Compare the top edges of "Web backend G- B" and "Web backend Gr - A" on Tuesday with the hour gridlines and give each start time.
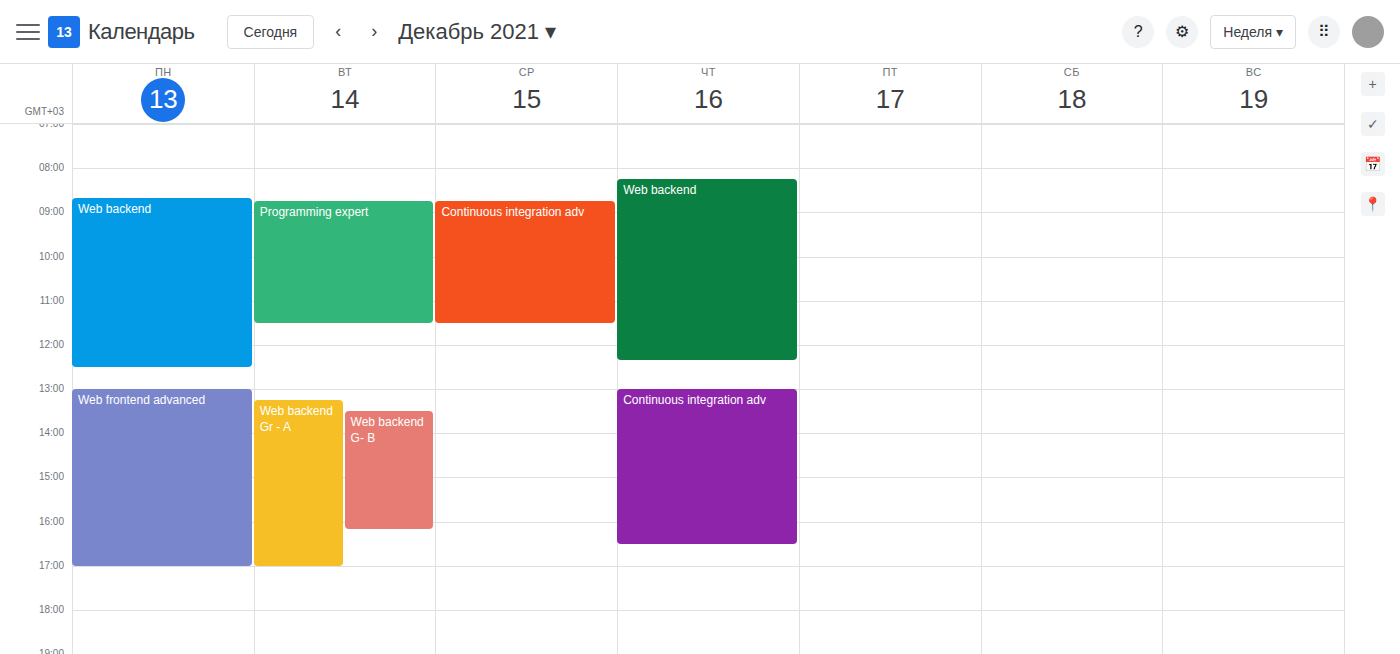
"Web backend G- B": 1:30 PM, halfway between the 1 PM and 2 PM lines. "Web backend Gr - A": 1:15 PM, neither: a quarter of the way from the 1 PM line to the 2 PM line.